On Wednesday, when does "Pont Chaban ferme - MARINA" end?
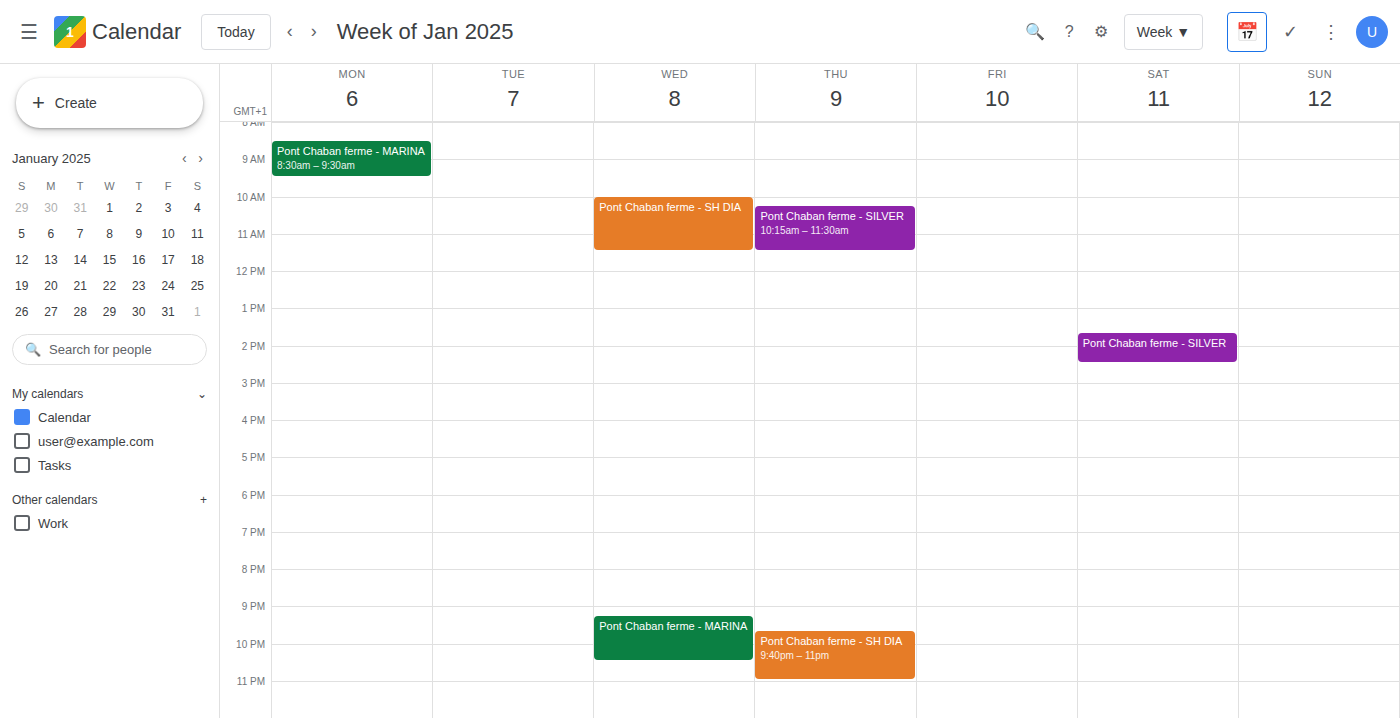
10:30 PM